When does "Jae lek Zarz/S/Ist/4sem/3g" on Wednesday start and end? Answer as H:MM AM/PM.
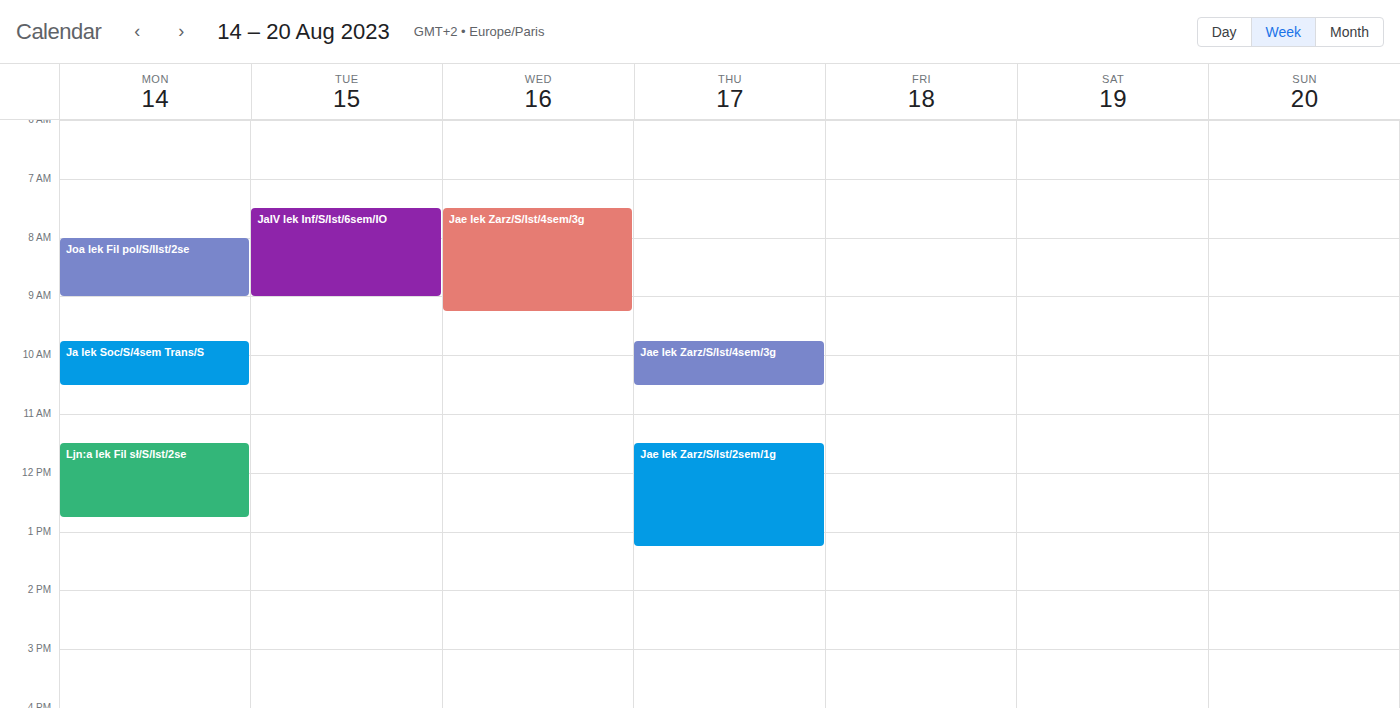
7:30 AM to 9:15 AM